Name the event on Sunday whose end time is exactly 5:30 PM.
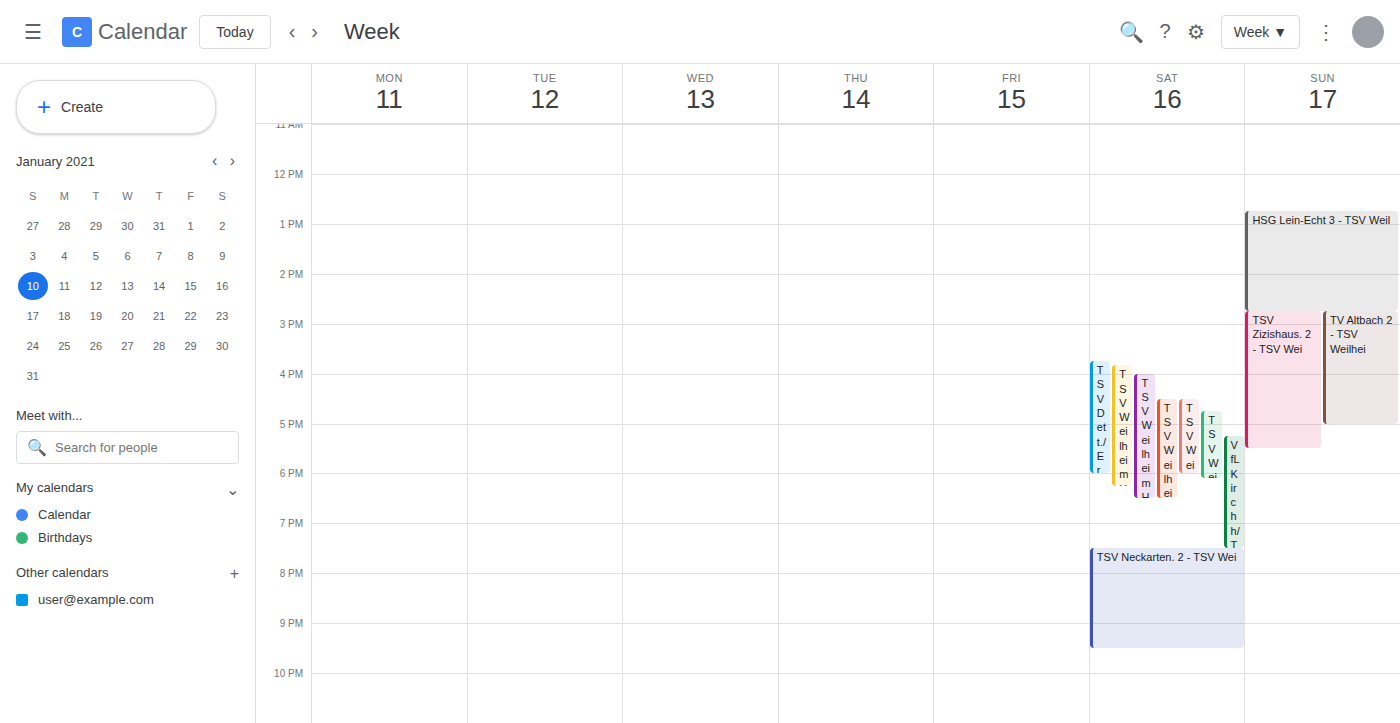
"TSV Zizishaus. 2 - TSV Wei"